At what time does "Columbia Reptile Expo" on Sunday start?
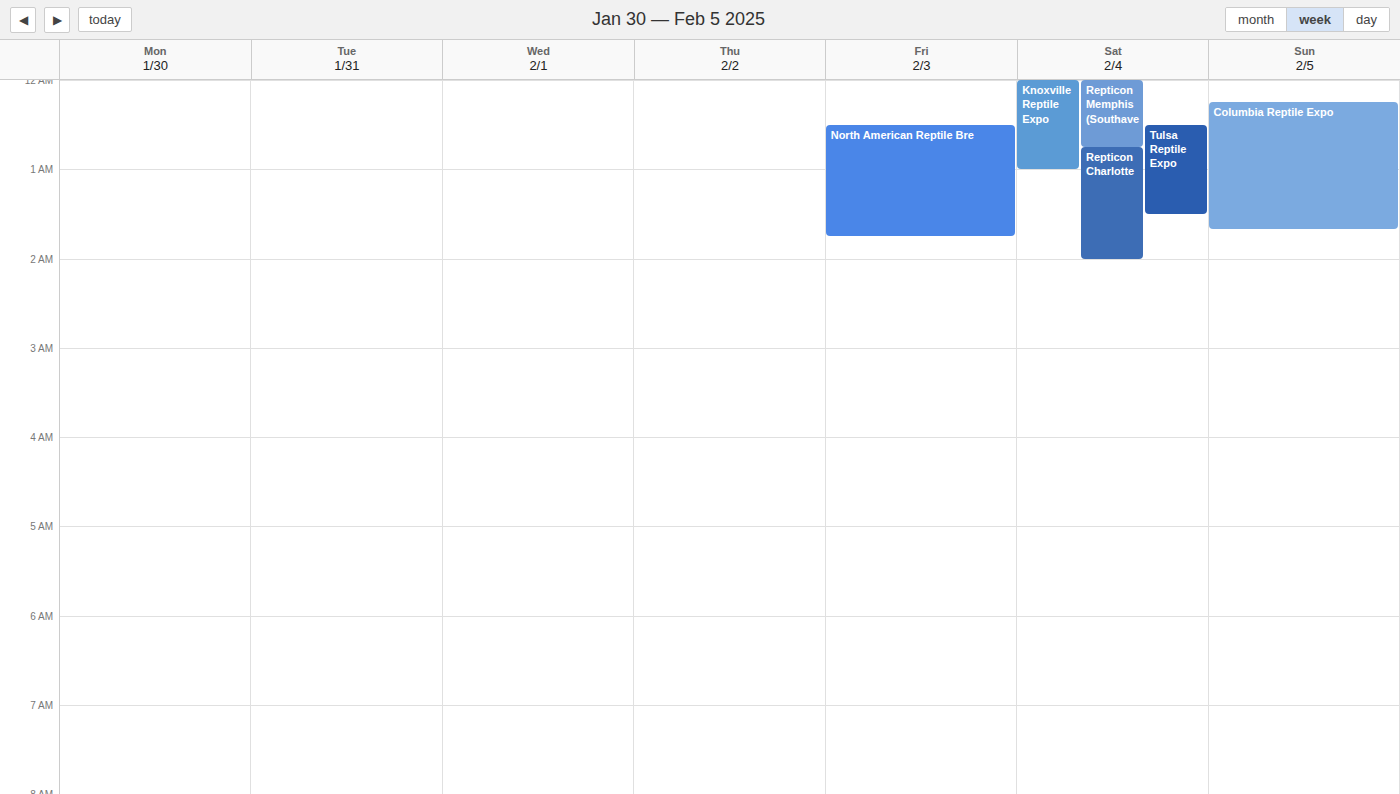
12:15 AM